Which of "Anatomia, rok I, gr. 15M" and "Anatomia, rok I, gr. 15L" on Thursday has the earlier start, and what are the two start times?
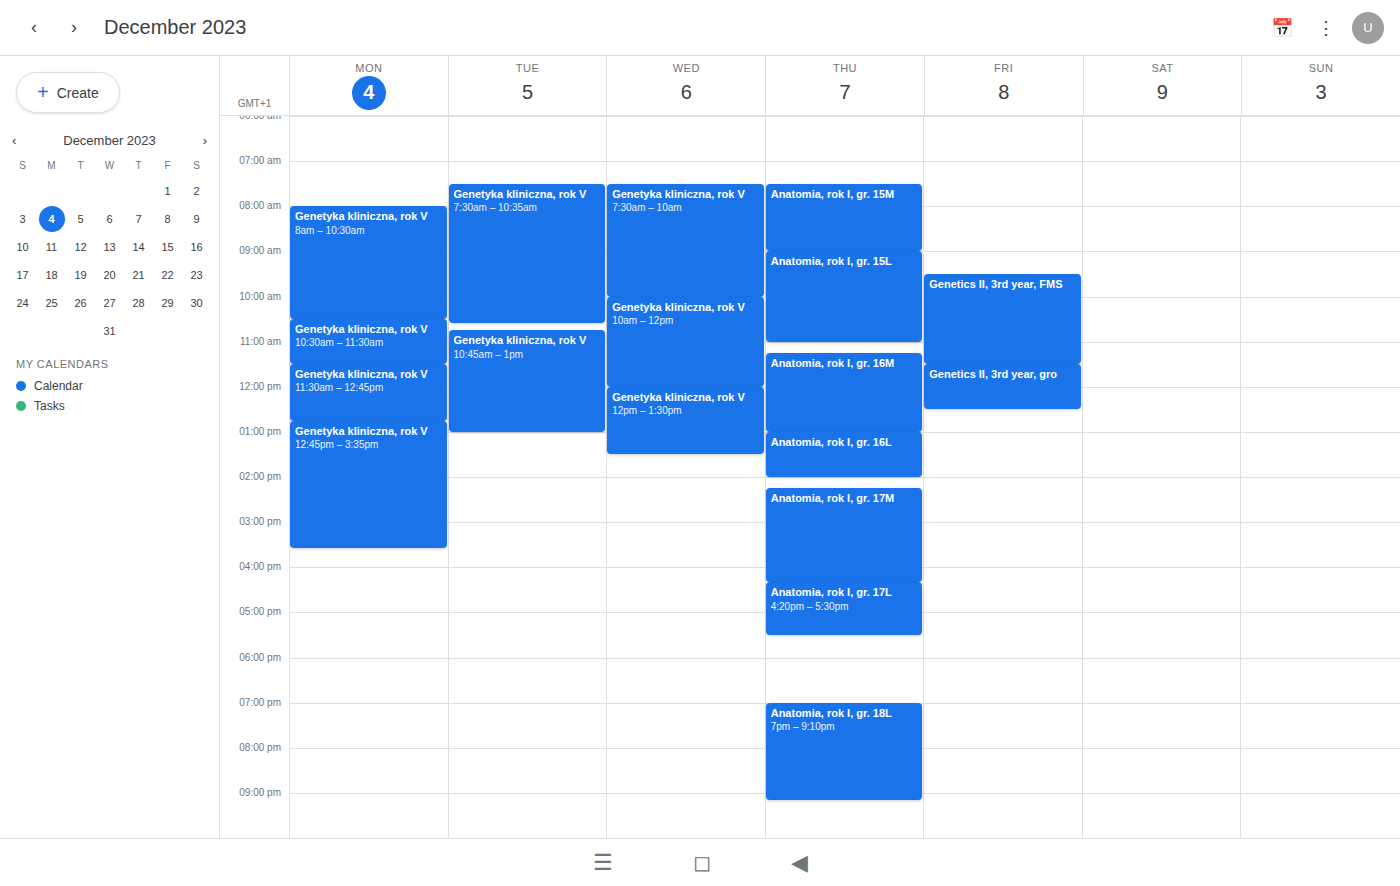
"Anatomia, rok I, gr. 15M" 07:30; "Anatomia, rok I, gr. 15L" 09:00.